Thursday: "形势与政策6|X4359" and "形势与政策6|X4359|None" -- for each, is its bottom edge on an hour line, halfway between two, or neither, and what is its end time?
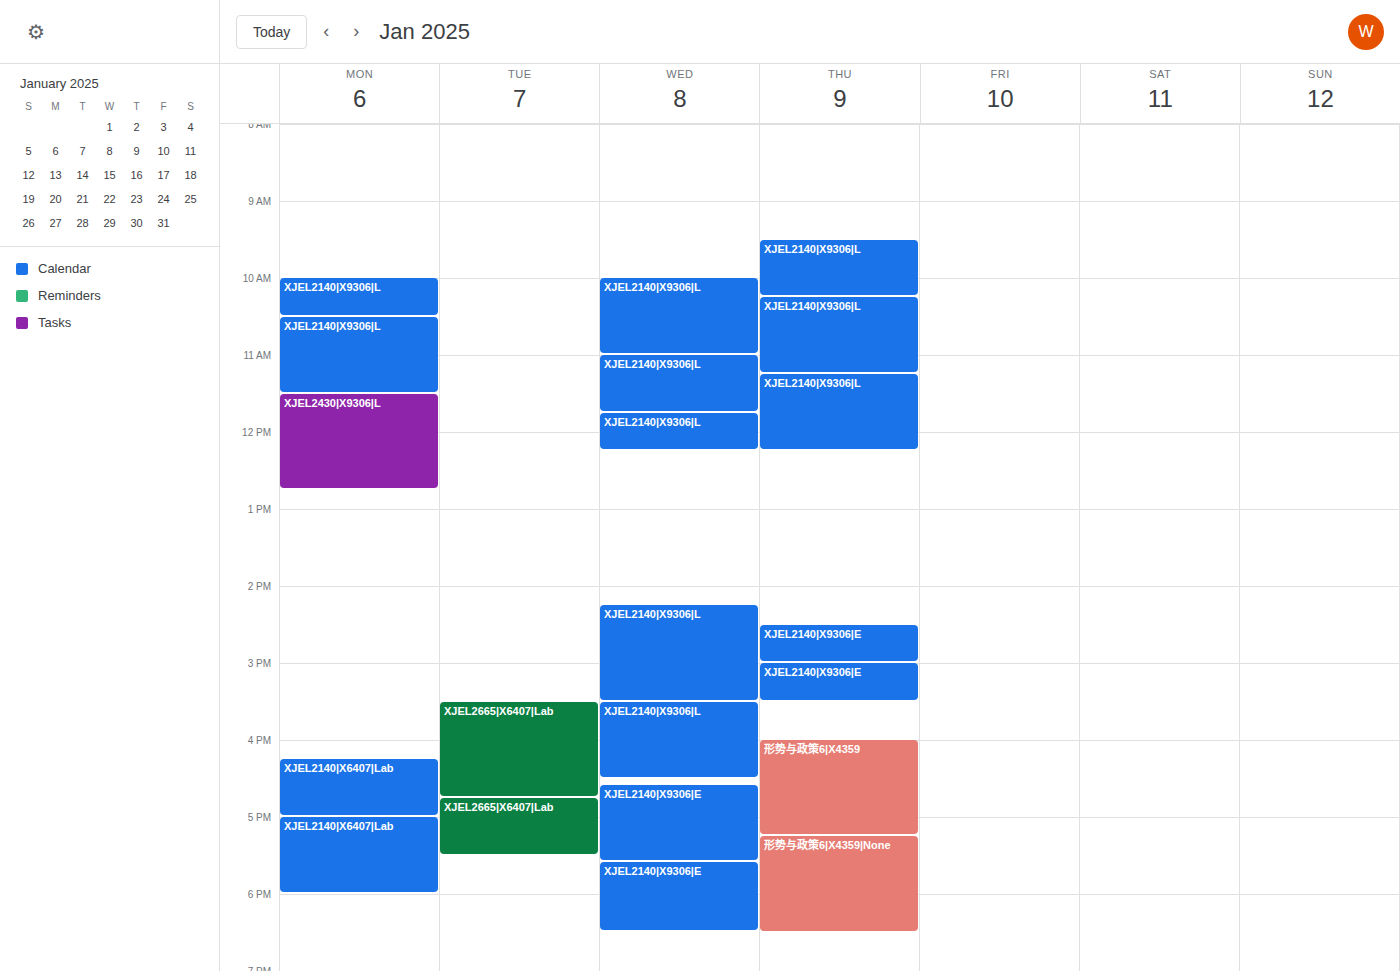
"形势与政策6|X4359": 5:15 PM, neither: a quarter of the way from the 5 PM line to the 6 PM line. "形势与政策6|X4359|None": 6:30 PM, halfway between the 6 PM and 7 PM lines.